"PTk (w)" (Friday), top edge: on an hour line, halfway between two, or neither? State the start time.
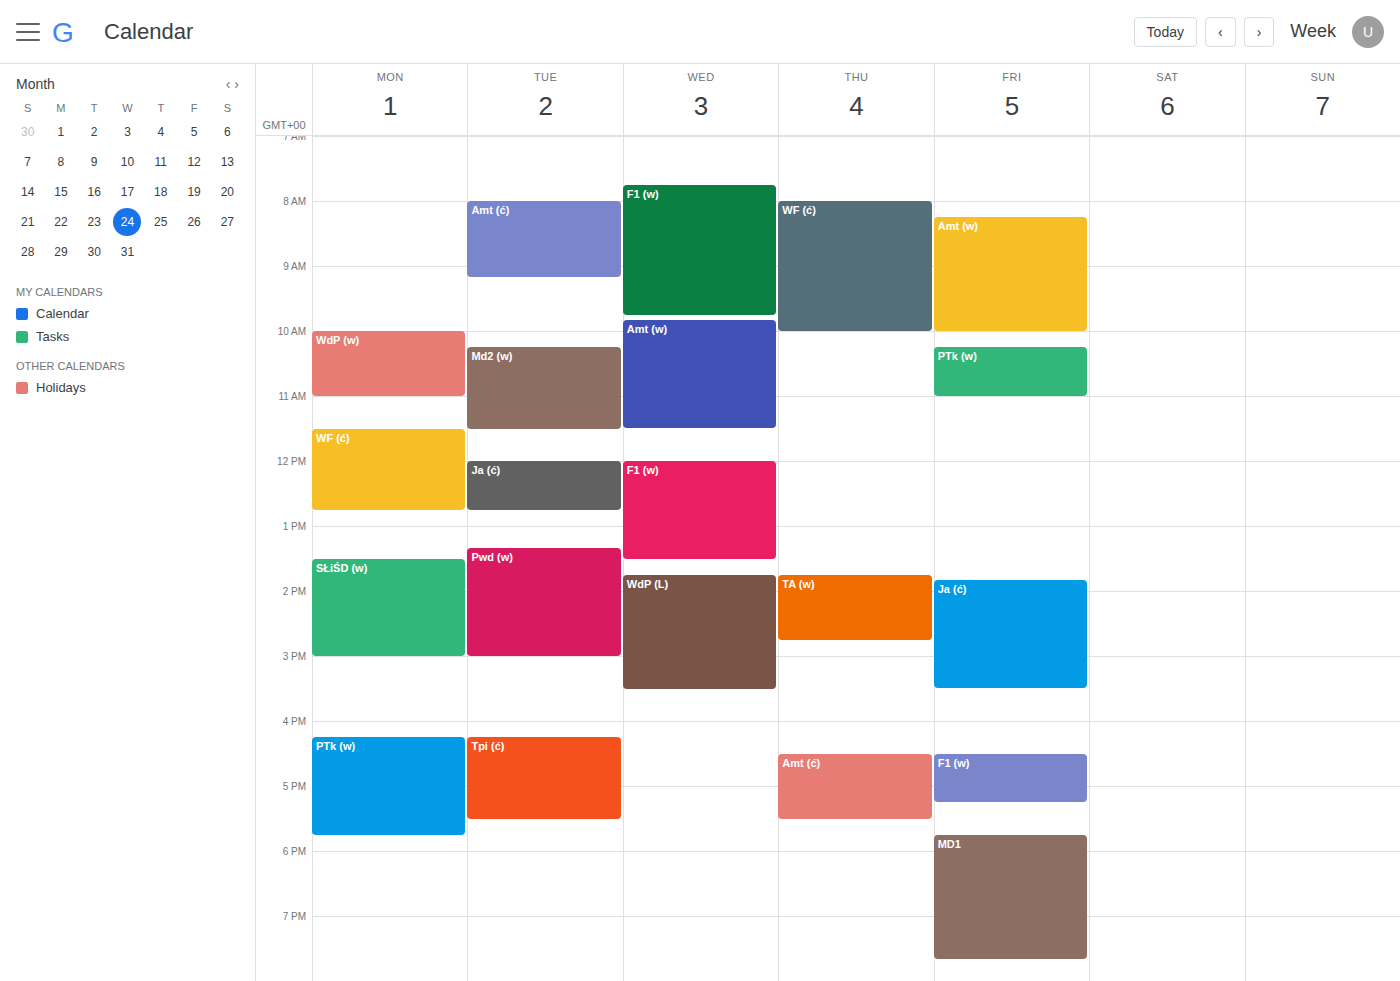
10:15 -- neither: a quarter of the way from the 10:00 line to the 11:00 line.